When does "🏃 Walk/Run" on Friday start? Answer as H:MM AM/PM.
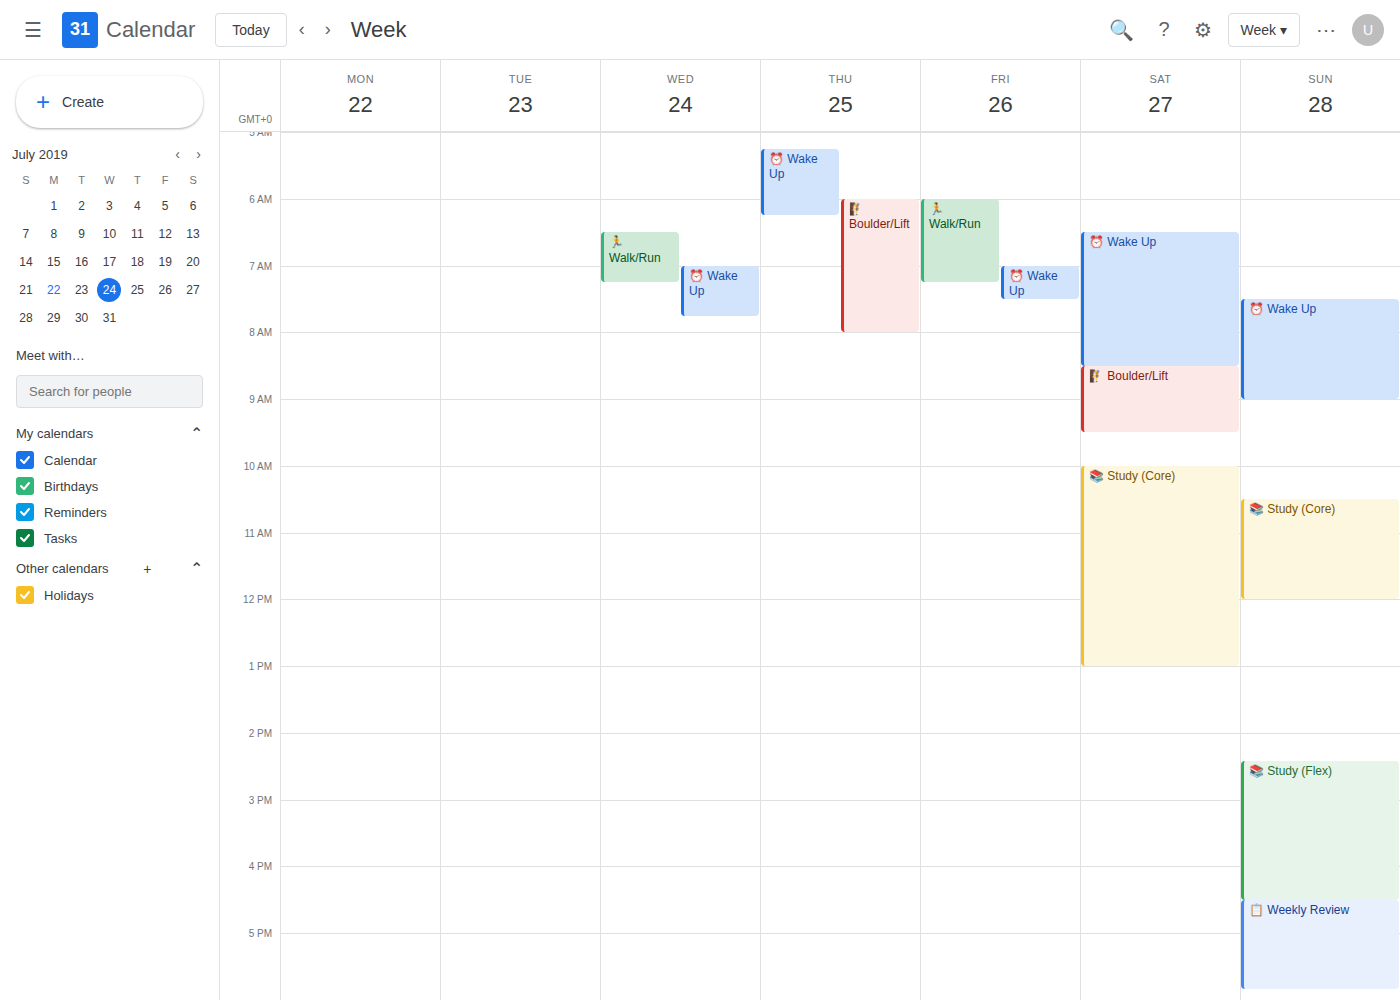
6:00 AM